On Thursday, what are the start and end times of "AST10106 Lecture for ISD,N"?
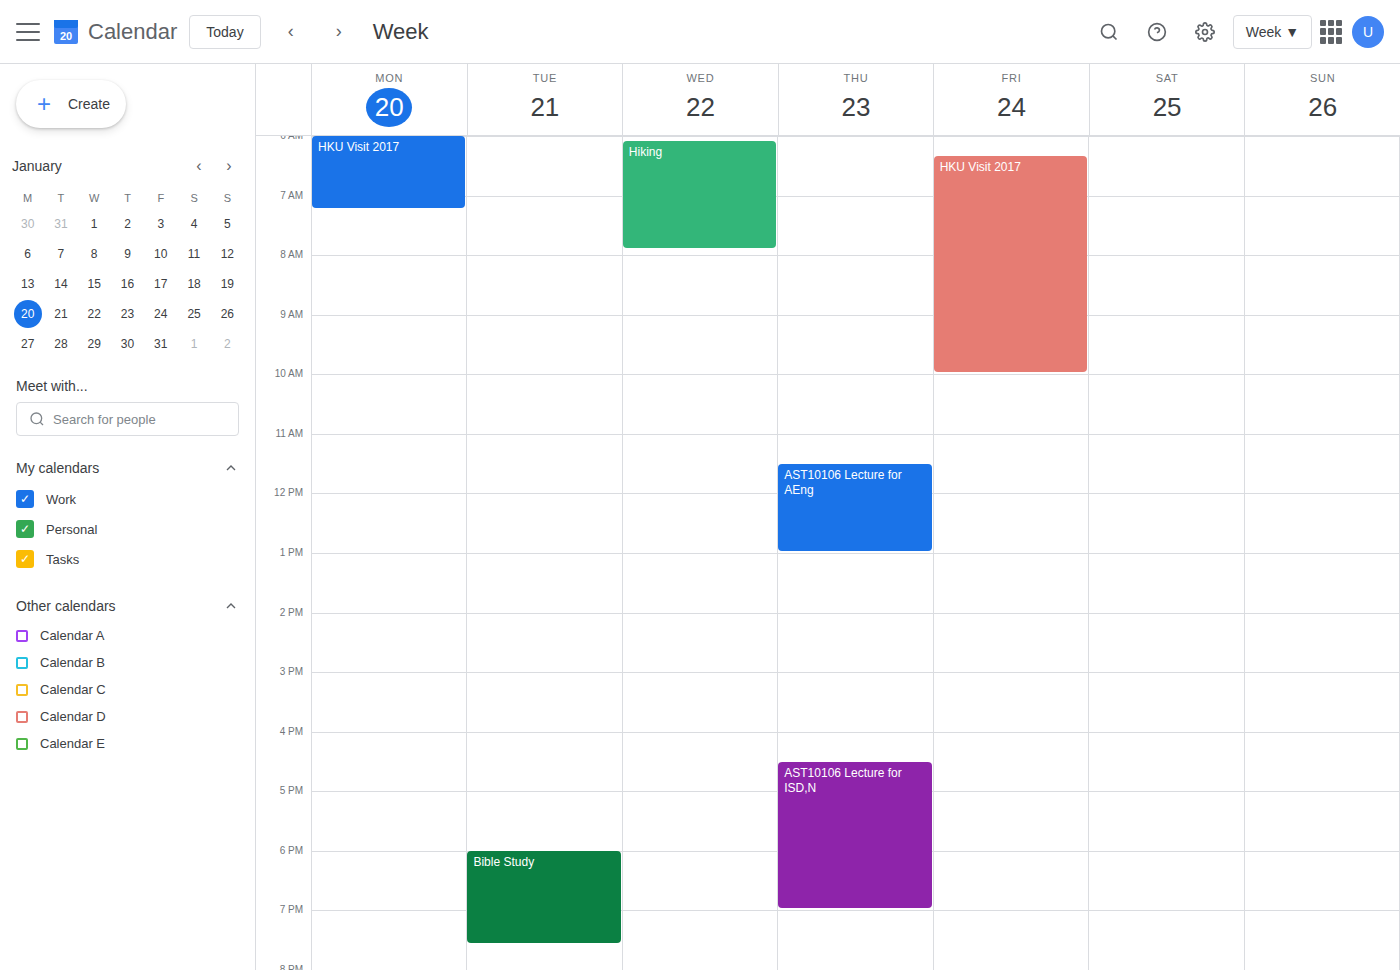
4:30 PM to 7:00 PM